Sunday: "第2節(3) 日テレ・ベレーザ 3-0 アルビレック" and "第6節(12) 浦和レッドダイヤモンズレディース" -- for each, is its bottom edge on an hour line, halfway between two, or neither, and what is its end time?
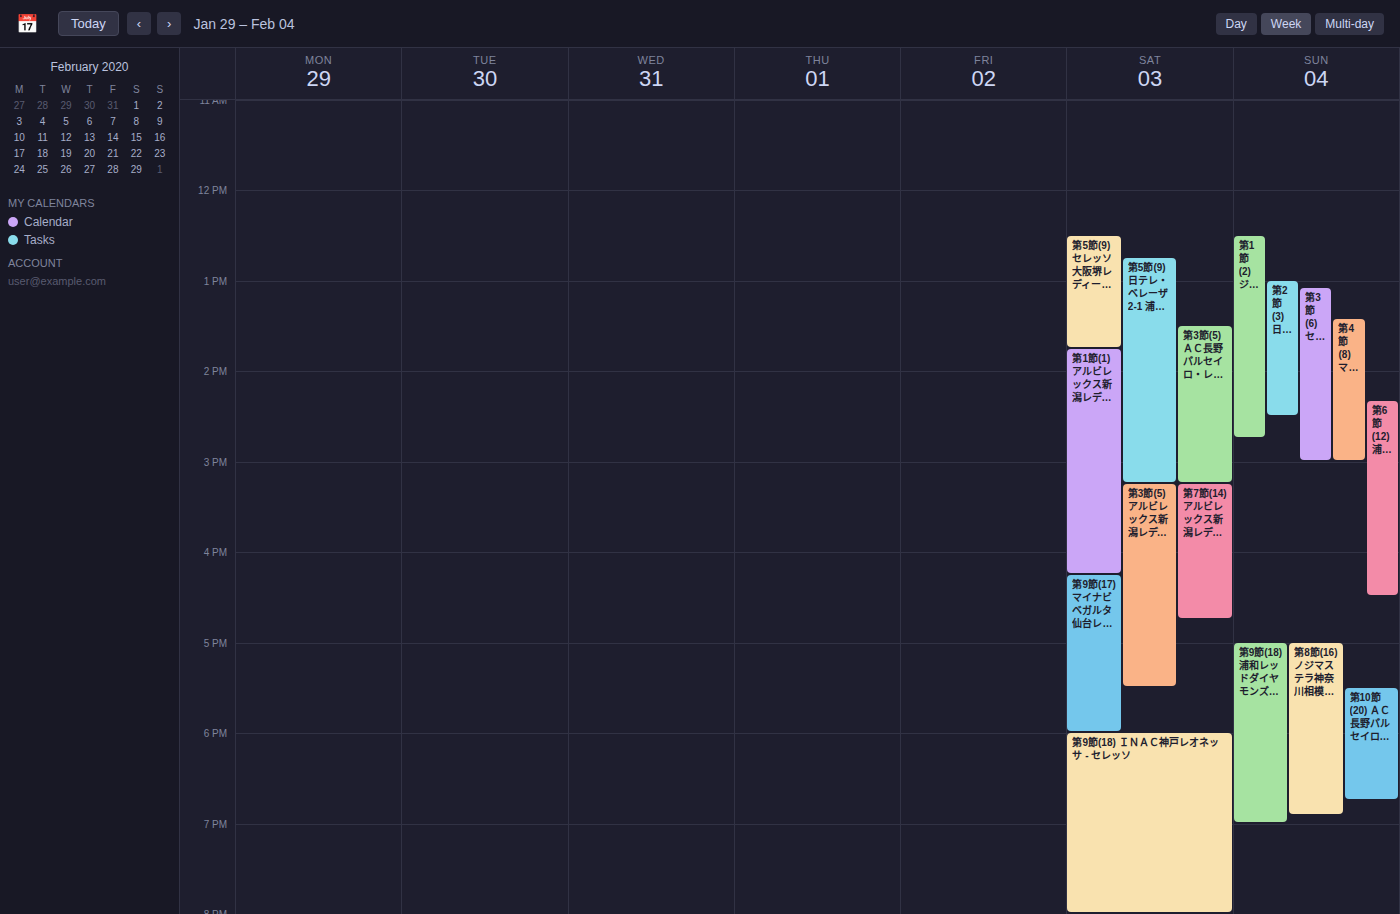
"第2節(3) 日テレ・ベレーザ 3-0 アルビレック": 2:30 PM, halfway between the 2 PM and 3 PM lines. "第6節(12) 浦和レッドダイヤモンズレディース": 4:30 PM, halfway between the 4 PM and 5 PM lines.